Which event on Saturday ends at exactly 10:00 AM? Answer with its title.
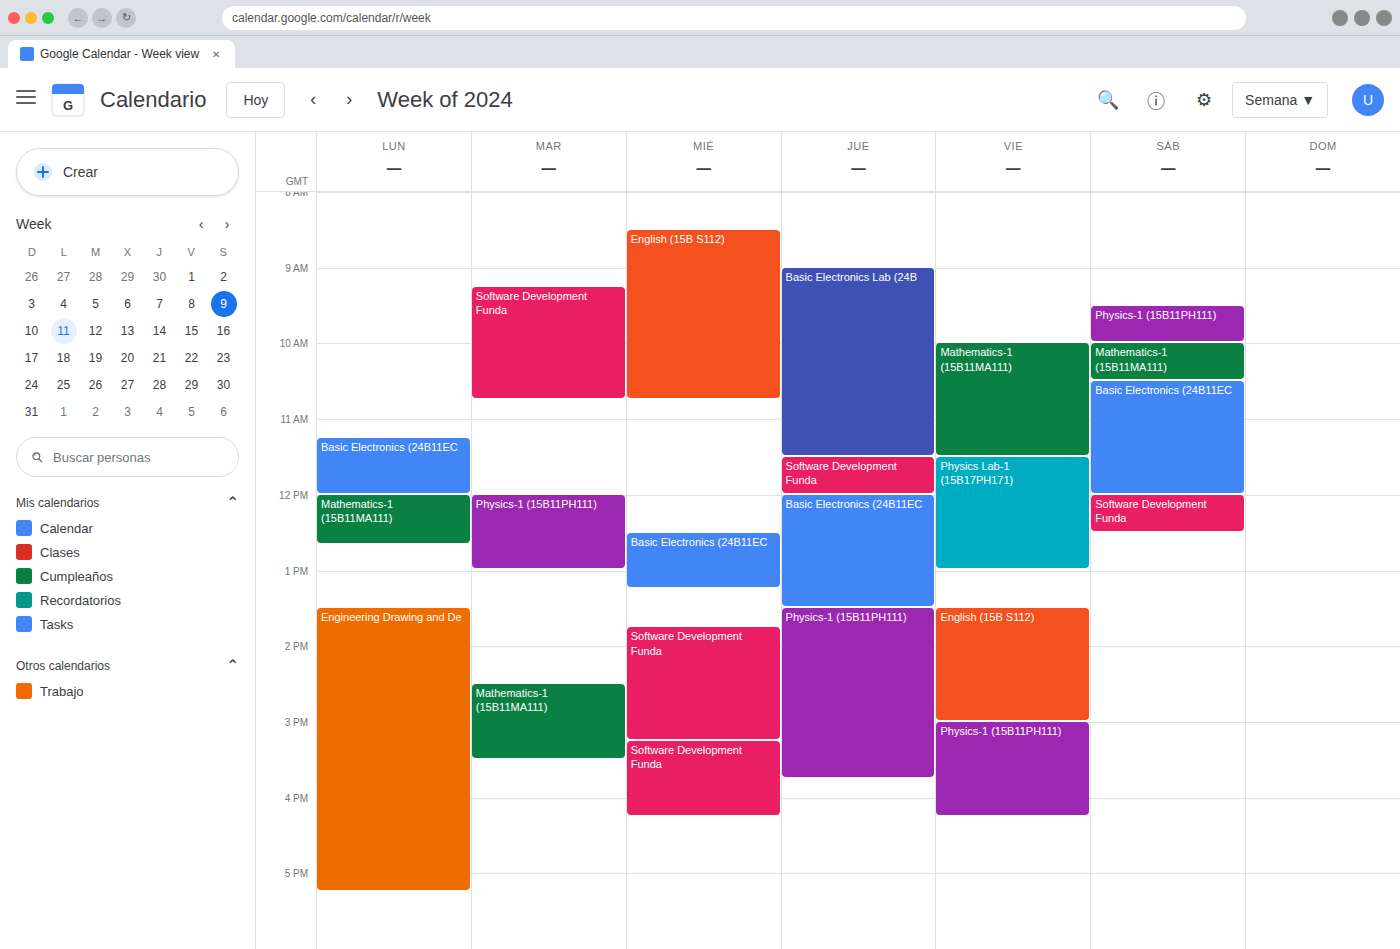
"Physics-1 (15B11PH111)"